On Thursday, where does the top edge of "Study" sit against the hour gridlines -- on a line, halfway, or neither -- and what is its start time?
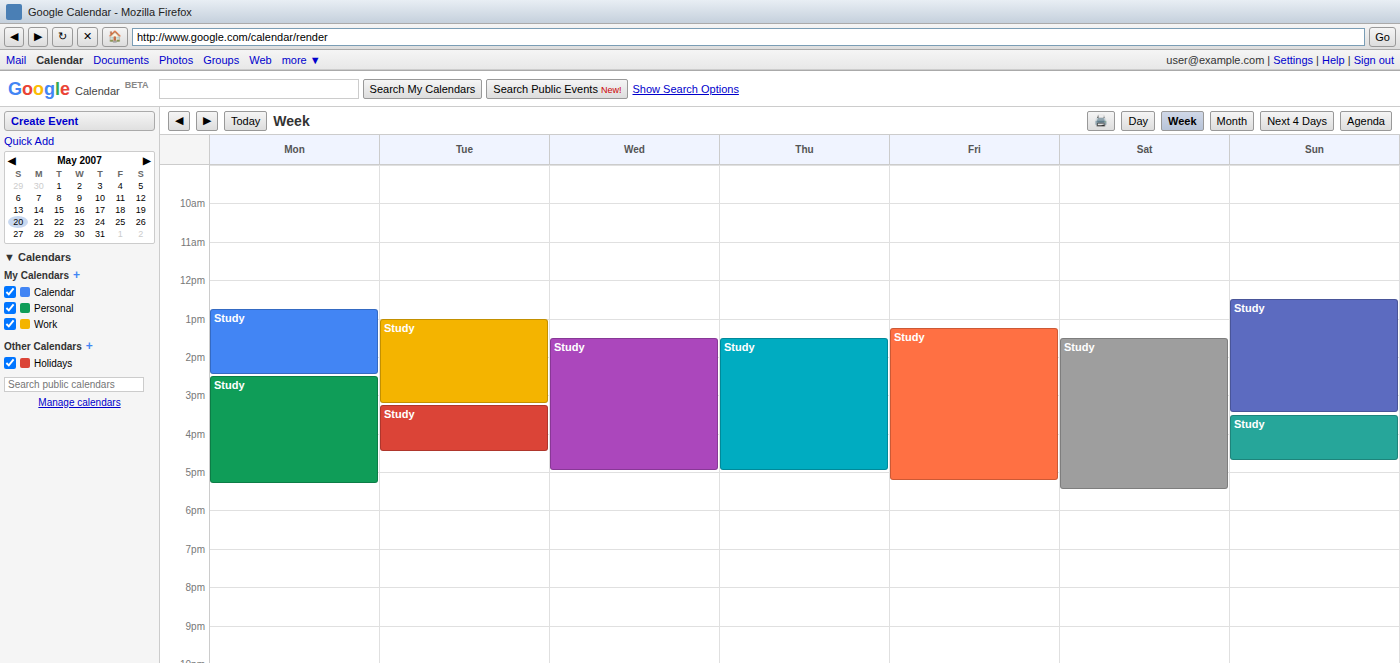
1:30 PM -- halfway between the 1 PM and 2 PM lines.